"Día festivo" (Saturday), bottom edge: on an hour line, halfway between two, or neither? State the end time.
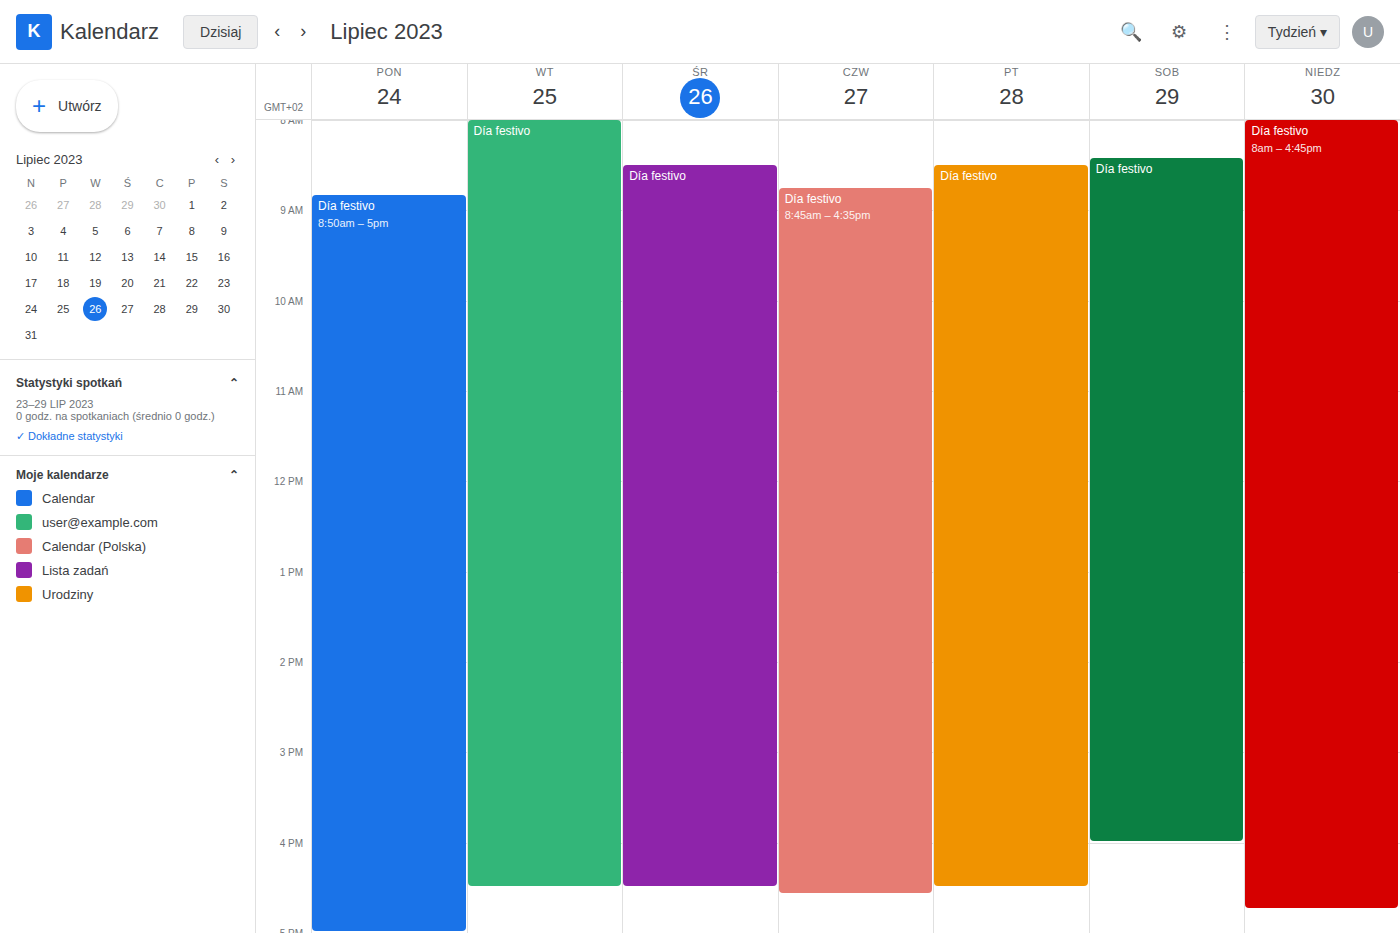
4:00 PM -- exactly on the 4 PM line.